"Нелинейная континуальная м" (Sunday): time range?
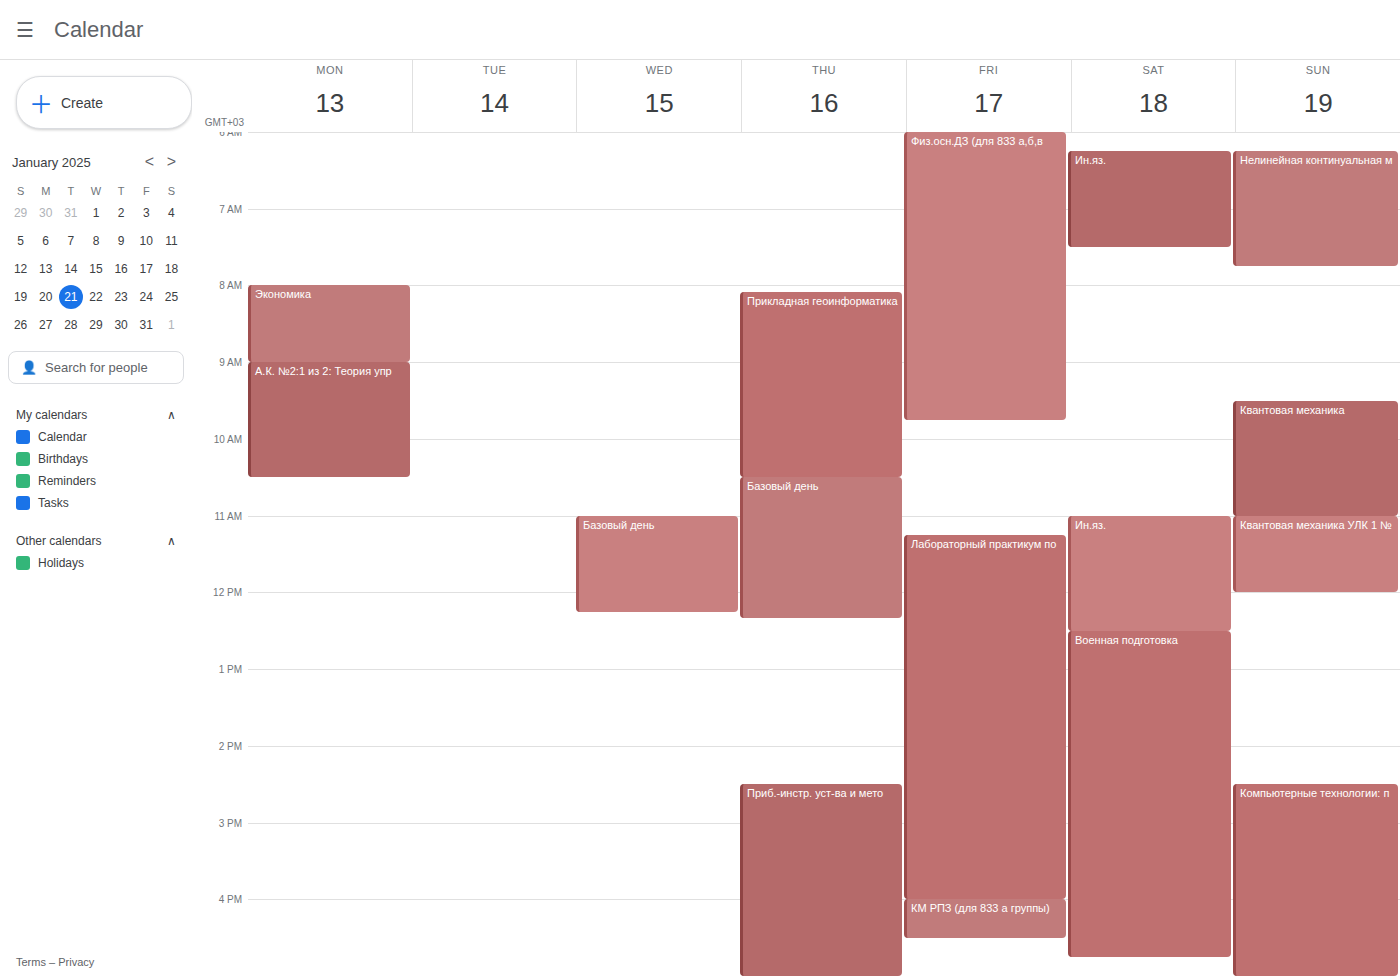
6:15 AM to 7:45 AM